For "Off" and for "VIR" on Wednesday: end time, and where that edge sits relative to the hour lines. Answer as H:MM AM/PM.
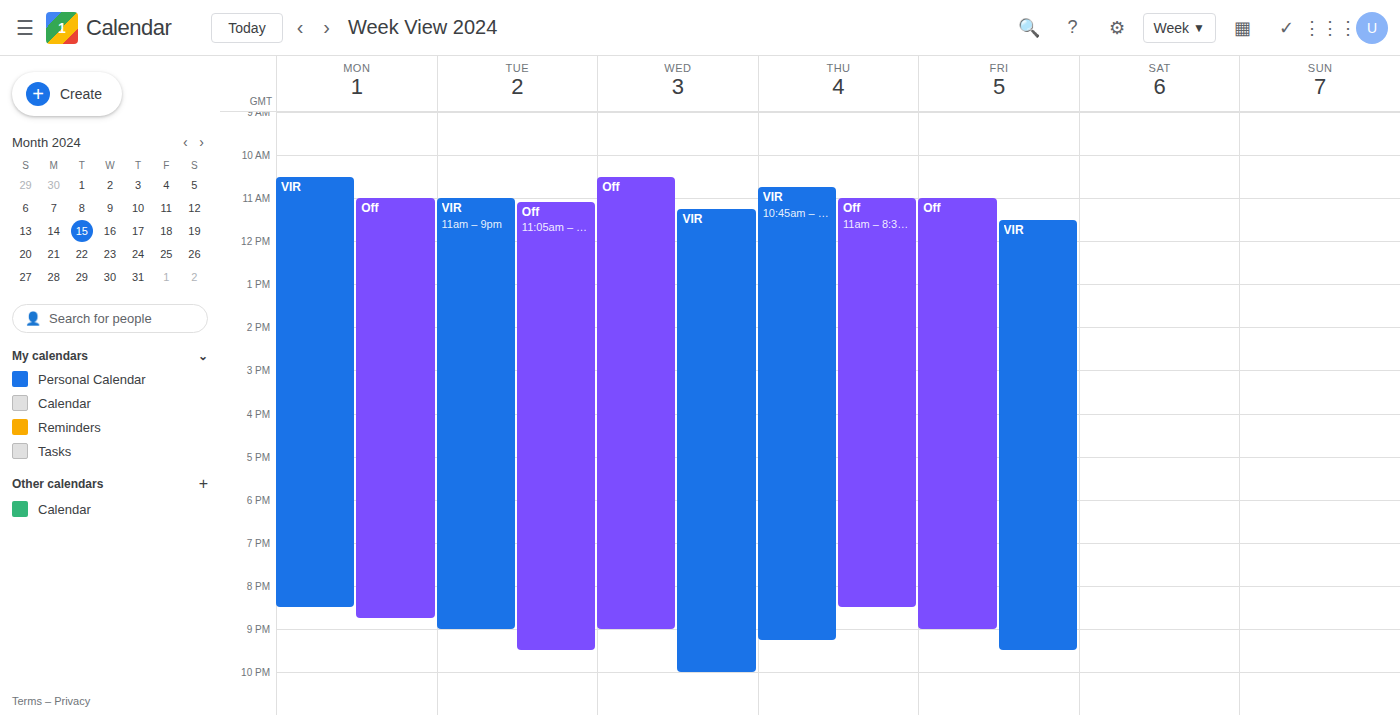
"Off": 9:00 PM, exactly on the 9 PM line. "VIR": 10:00 PM, exactly on the 10 PM line.